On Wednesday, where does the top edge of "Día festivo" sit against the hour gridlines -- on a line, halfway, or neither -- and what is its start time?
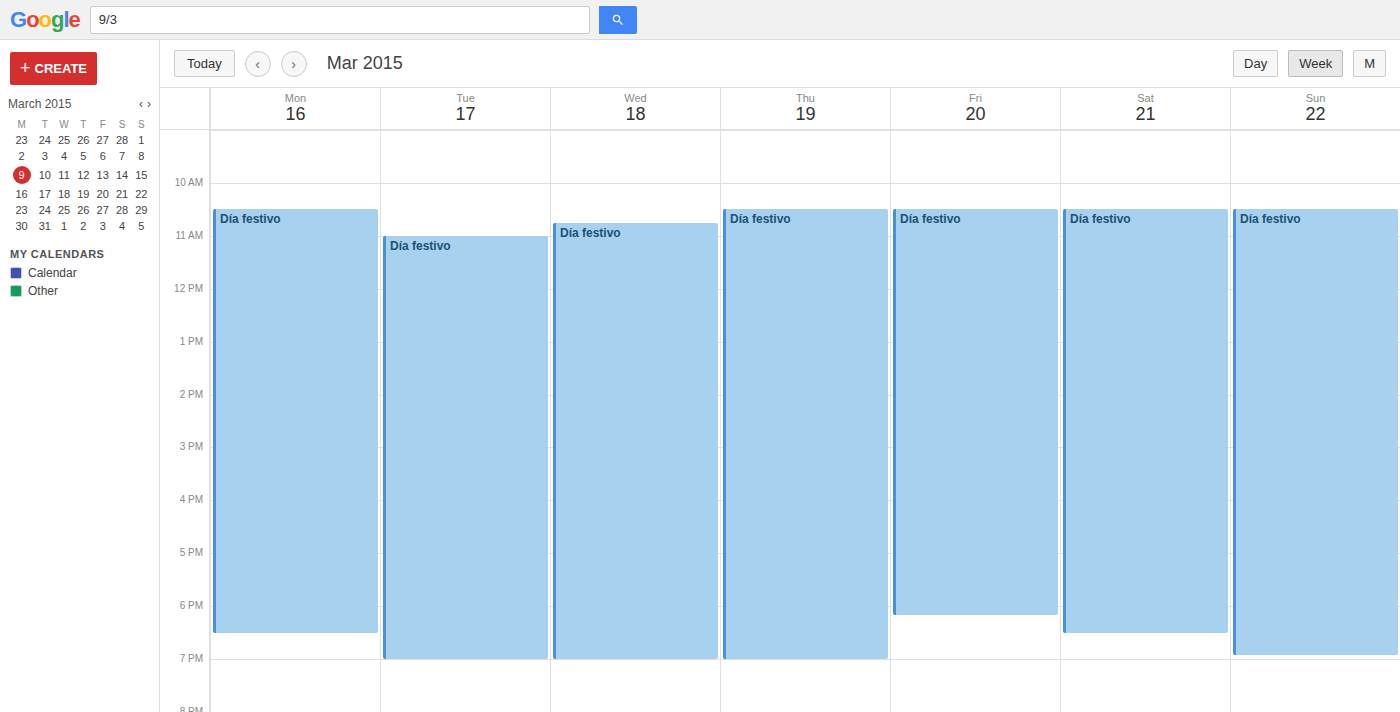
10:45 AM -- neither: three quarters of the way from the 10 AM line to the 11 AM line.